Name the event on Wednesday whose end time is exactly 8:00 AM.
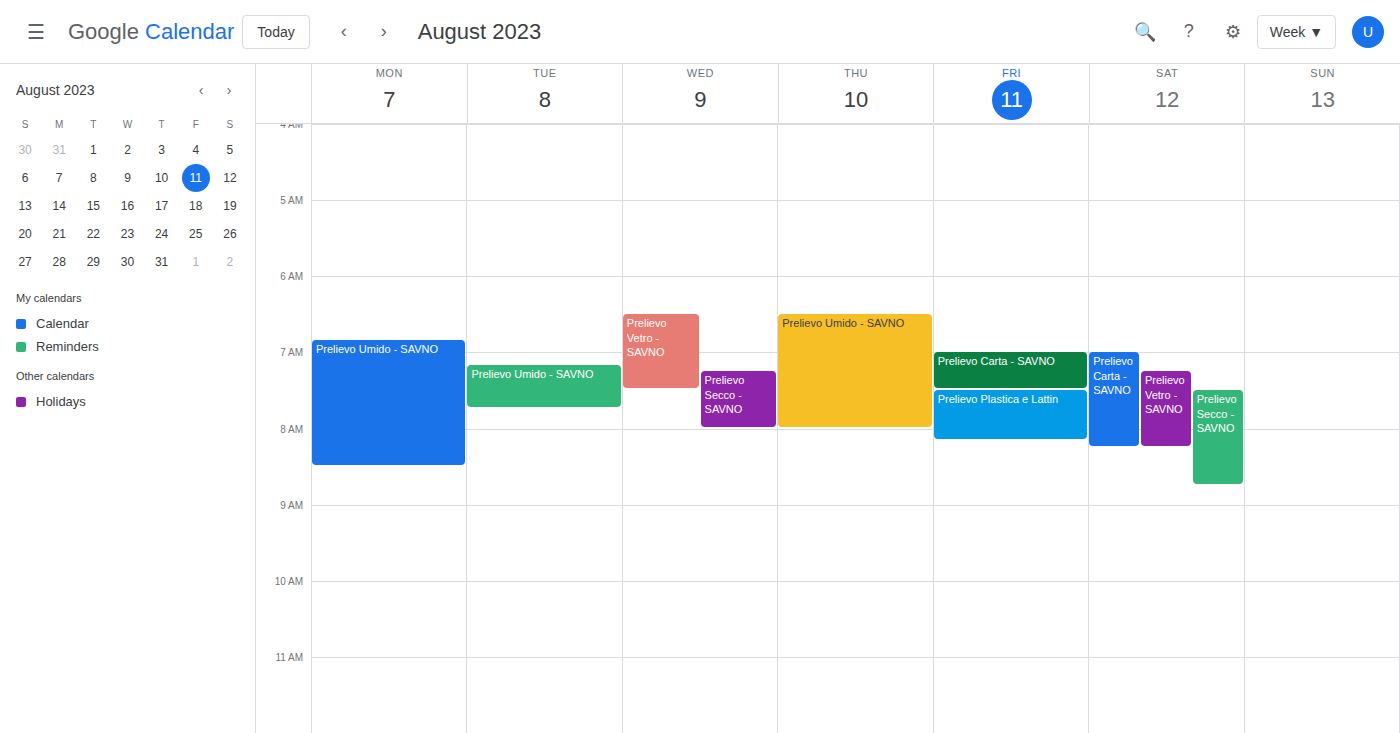
"Prelievo Secco - SAVNO"